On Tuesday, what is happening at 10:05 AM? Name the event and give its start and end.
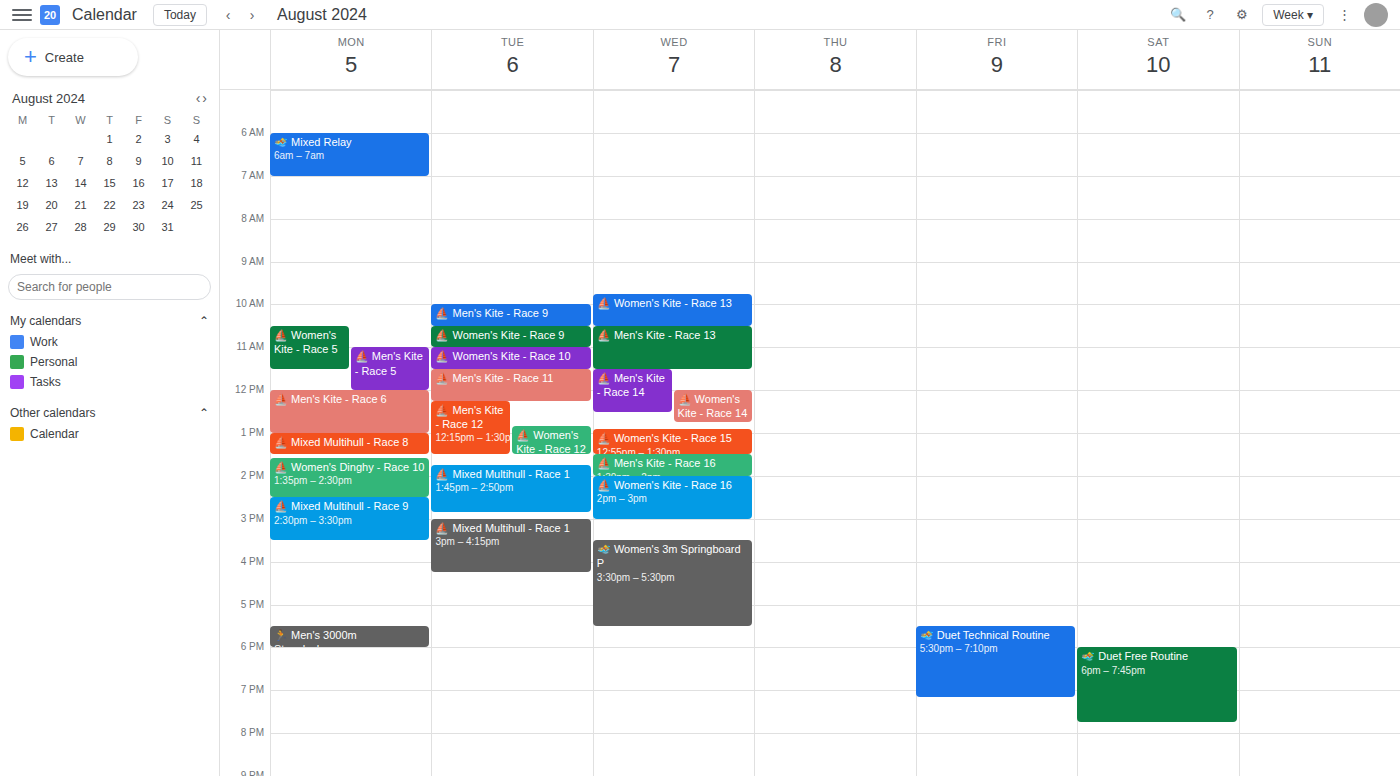
"⛵ Men's Kite - Race 9", 10:00 AM to 10:30 AM